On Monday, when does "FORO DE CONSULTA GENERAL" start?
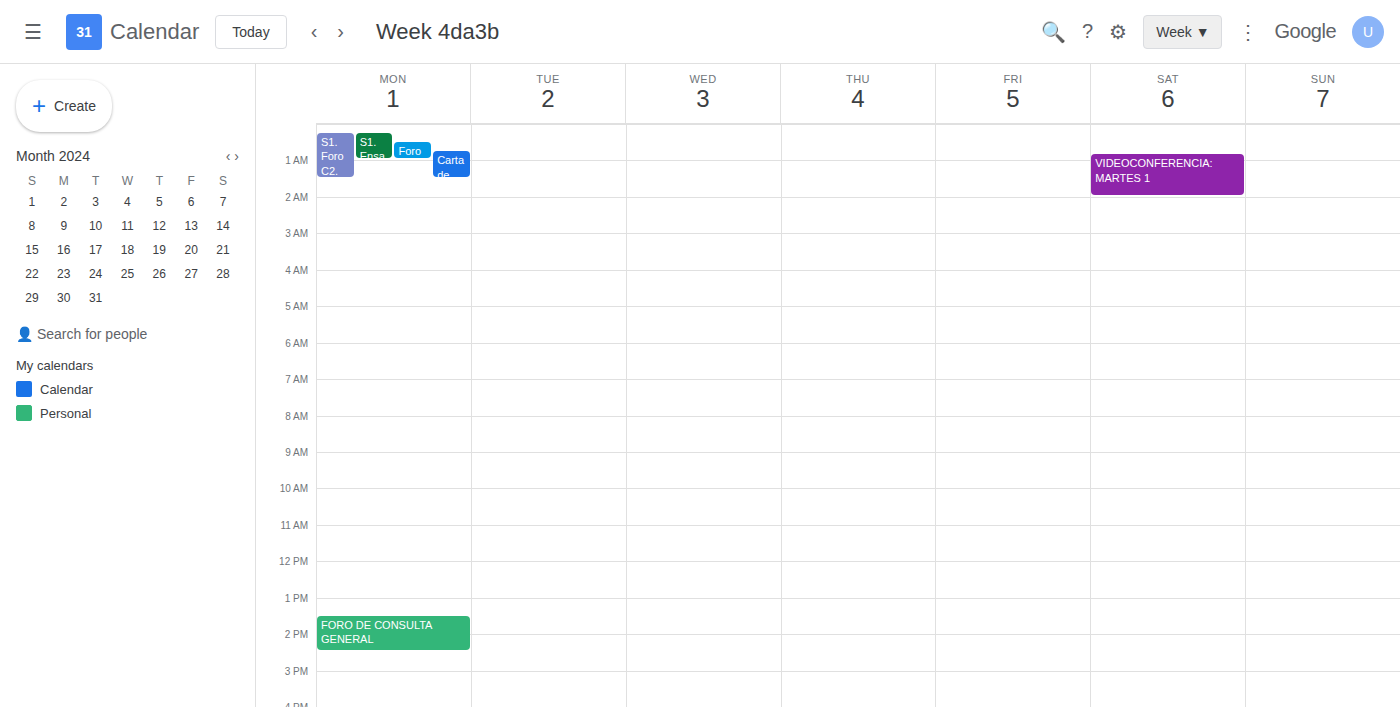
1:30 PM